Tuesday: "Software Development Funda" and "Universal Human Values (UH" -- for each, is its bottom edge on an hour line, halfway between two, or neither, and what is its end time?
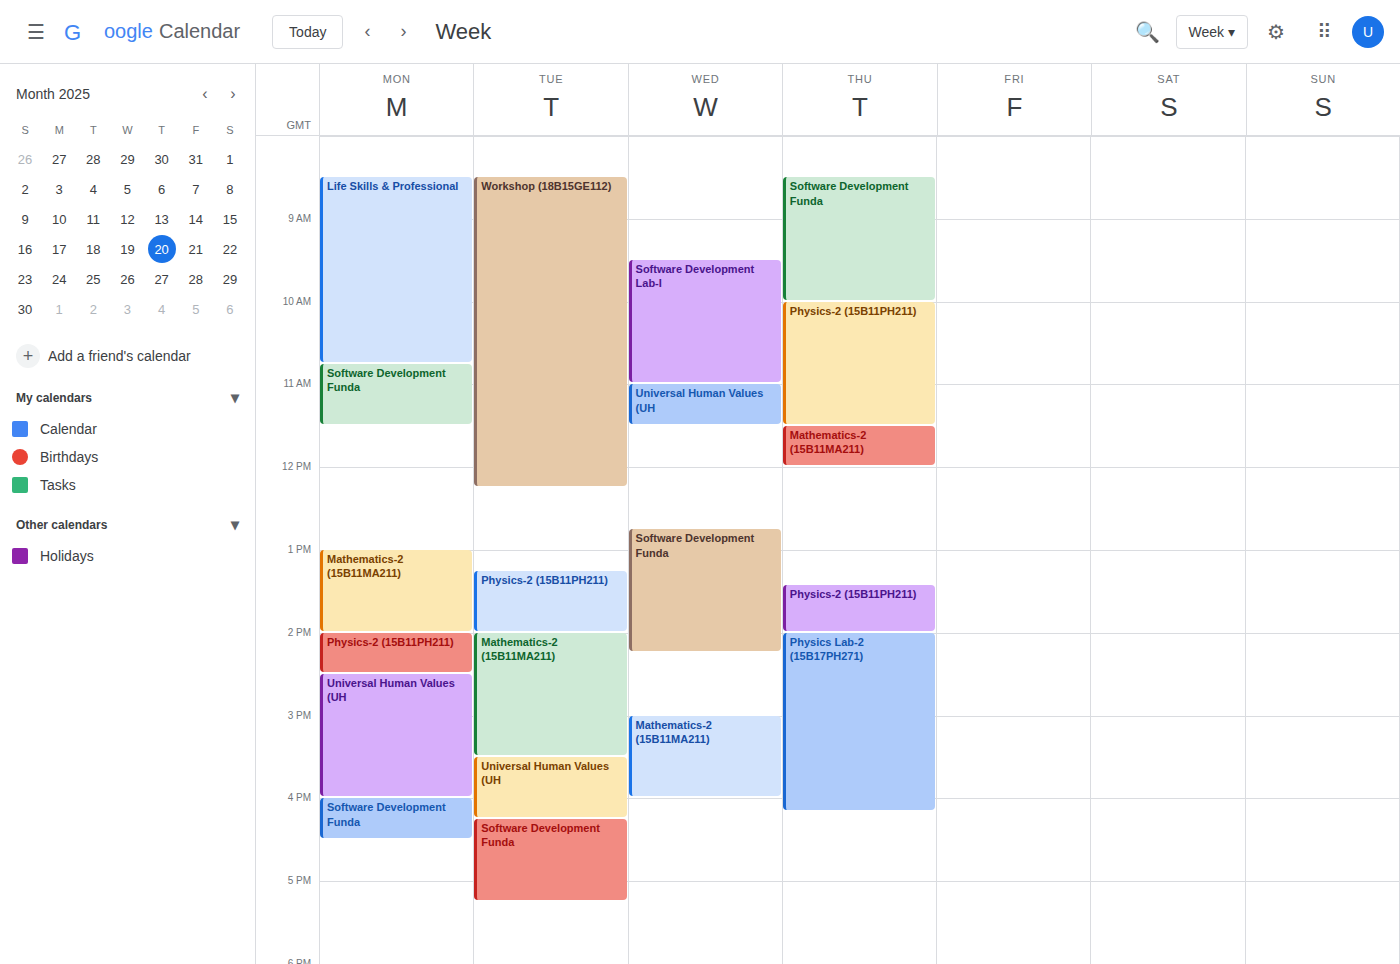
"Software Development Funda": 17:15, neither: a quarter of the way from the 17:00 line to the 18:00 line. "Universal Human Values (UH": 16:15, neither: a quarter of the way from the 16:00 line to the 17:00 line.